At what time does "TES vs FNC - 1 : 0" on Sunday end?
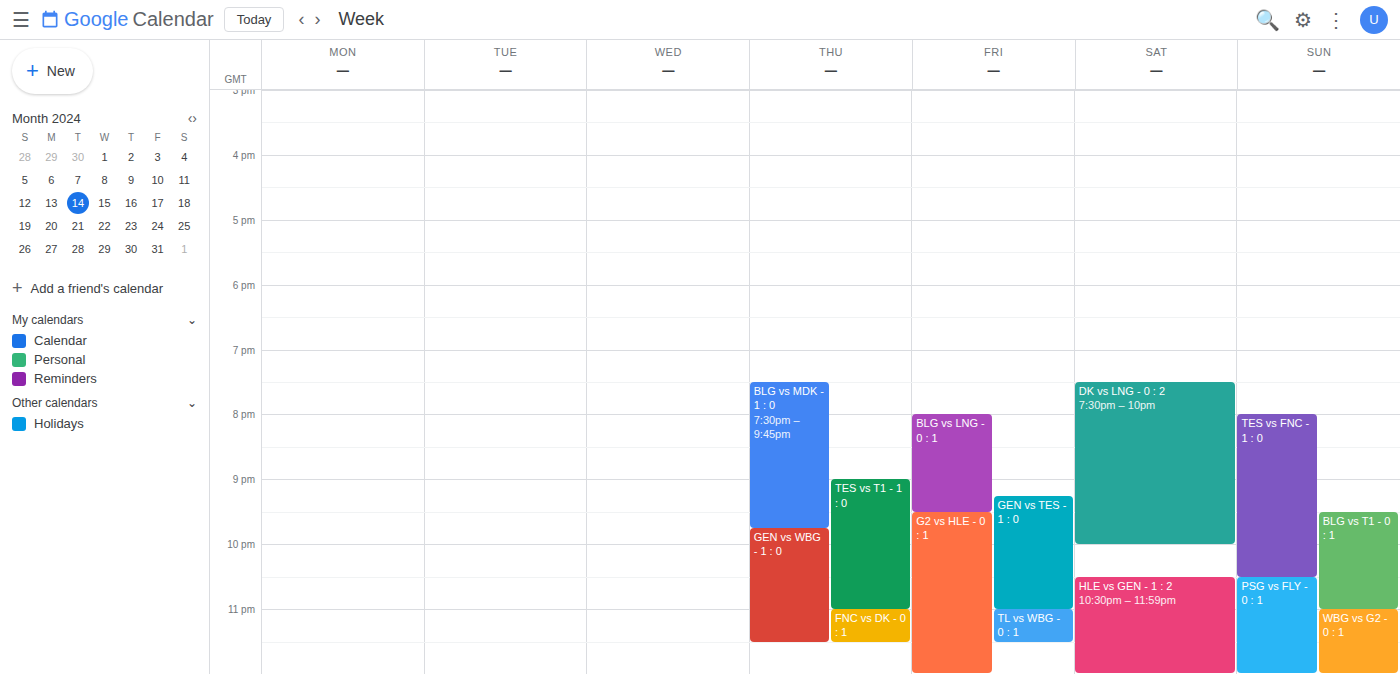
10:30 PM